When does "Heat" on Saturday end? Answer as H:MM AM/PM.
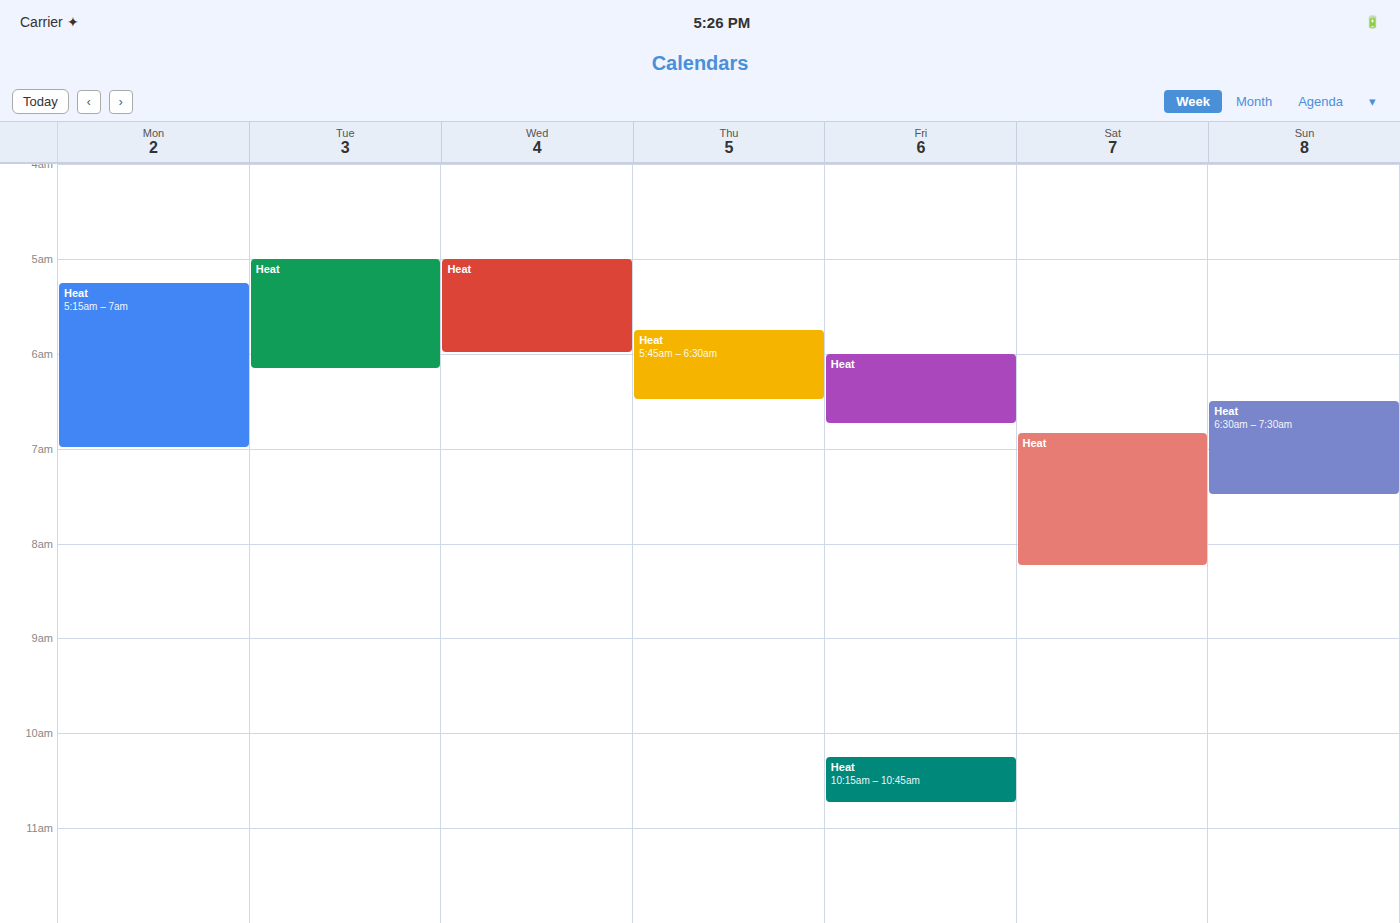
8:15 AM